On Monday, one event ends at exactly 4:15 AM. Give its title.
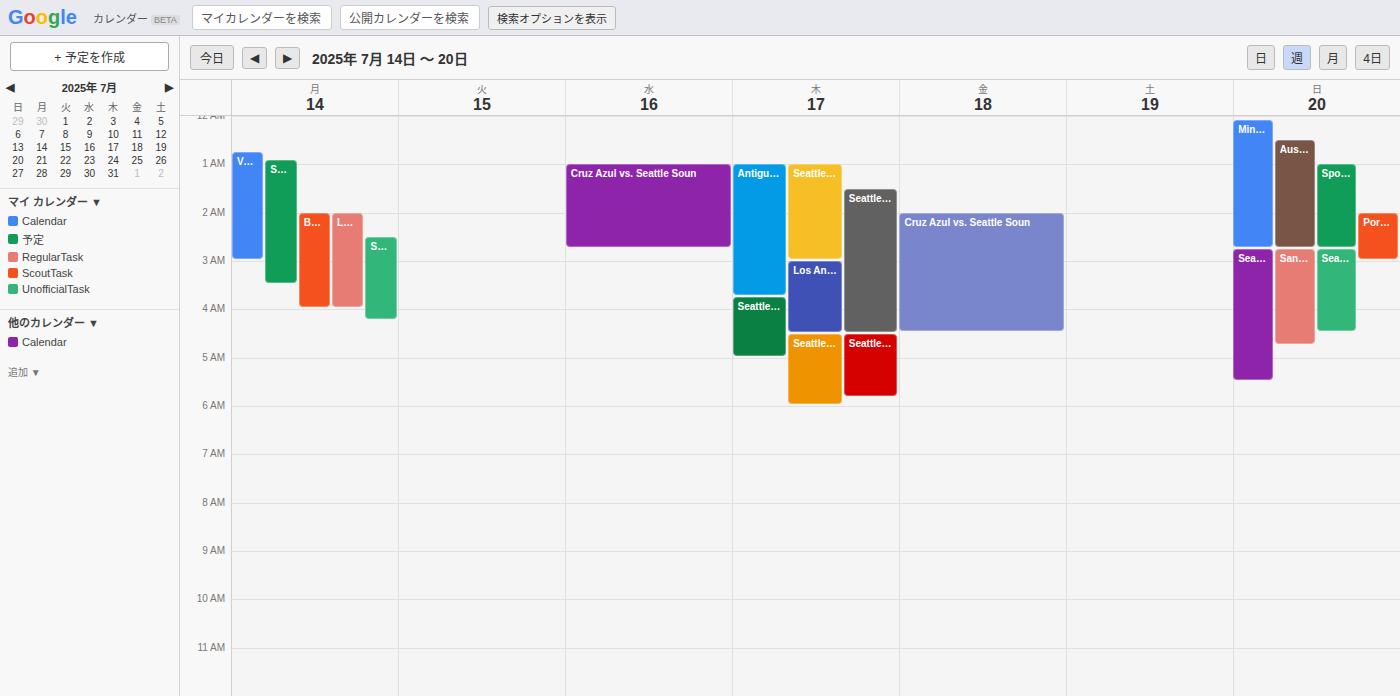
"Seattle Sounders FC vs. Cl"